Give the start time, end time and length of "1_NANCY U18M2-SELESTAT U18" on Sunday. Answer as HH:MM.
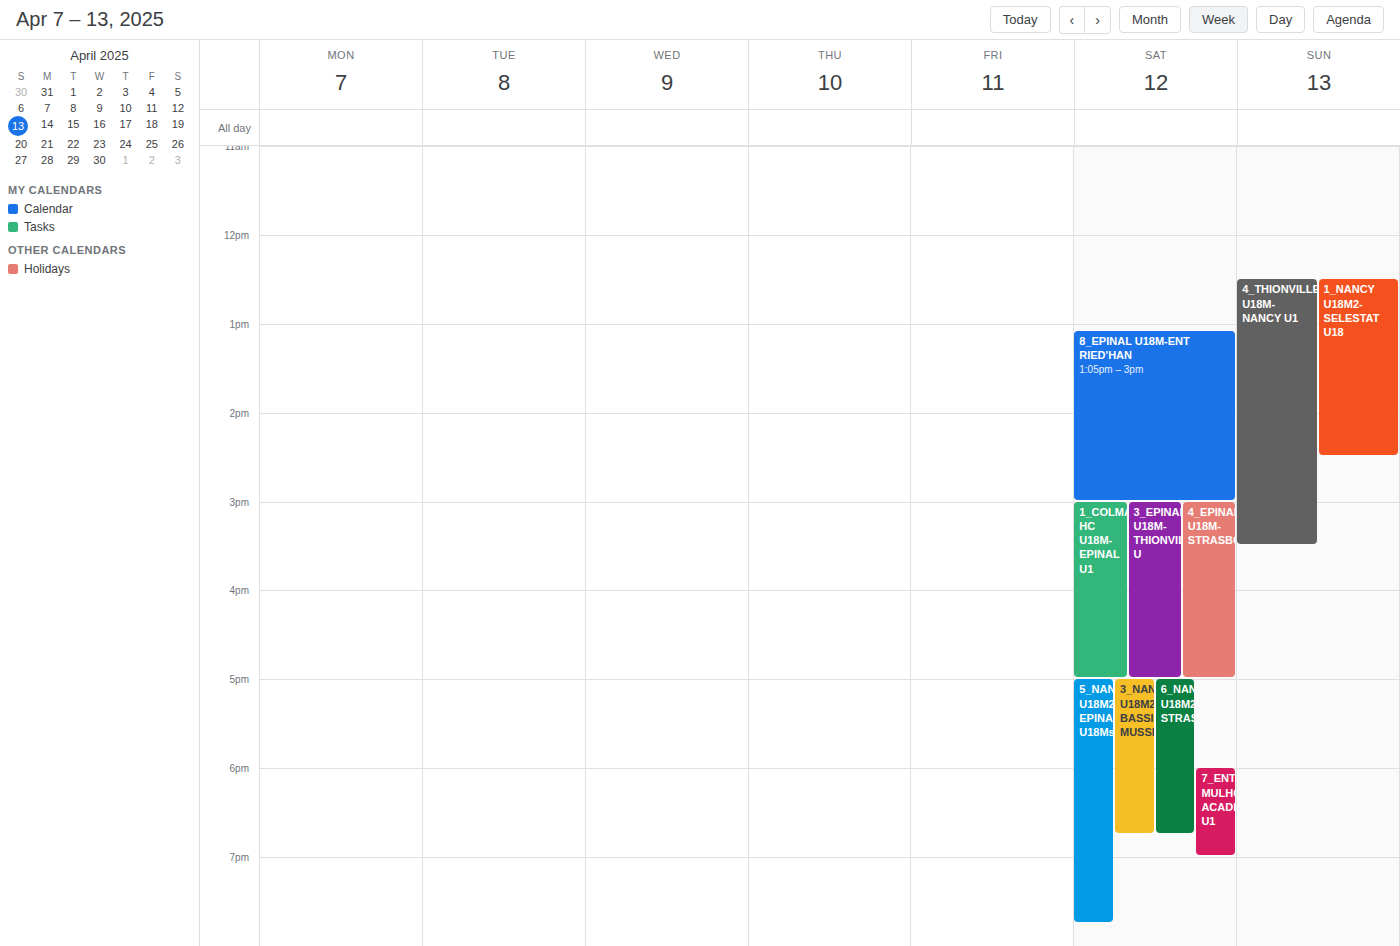
12:30 to 14:30, 2 hours